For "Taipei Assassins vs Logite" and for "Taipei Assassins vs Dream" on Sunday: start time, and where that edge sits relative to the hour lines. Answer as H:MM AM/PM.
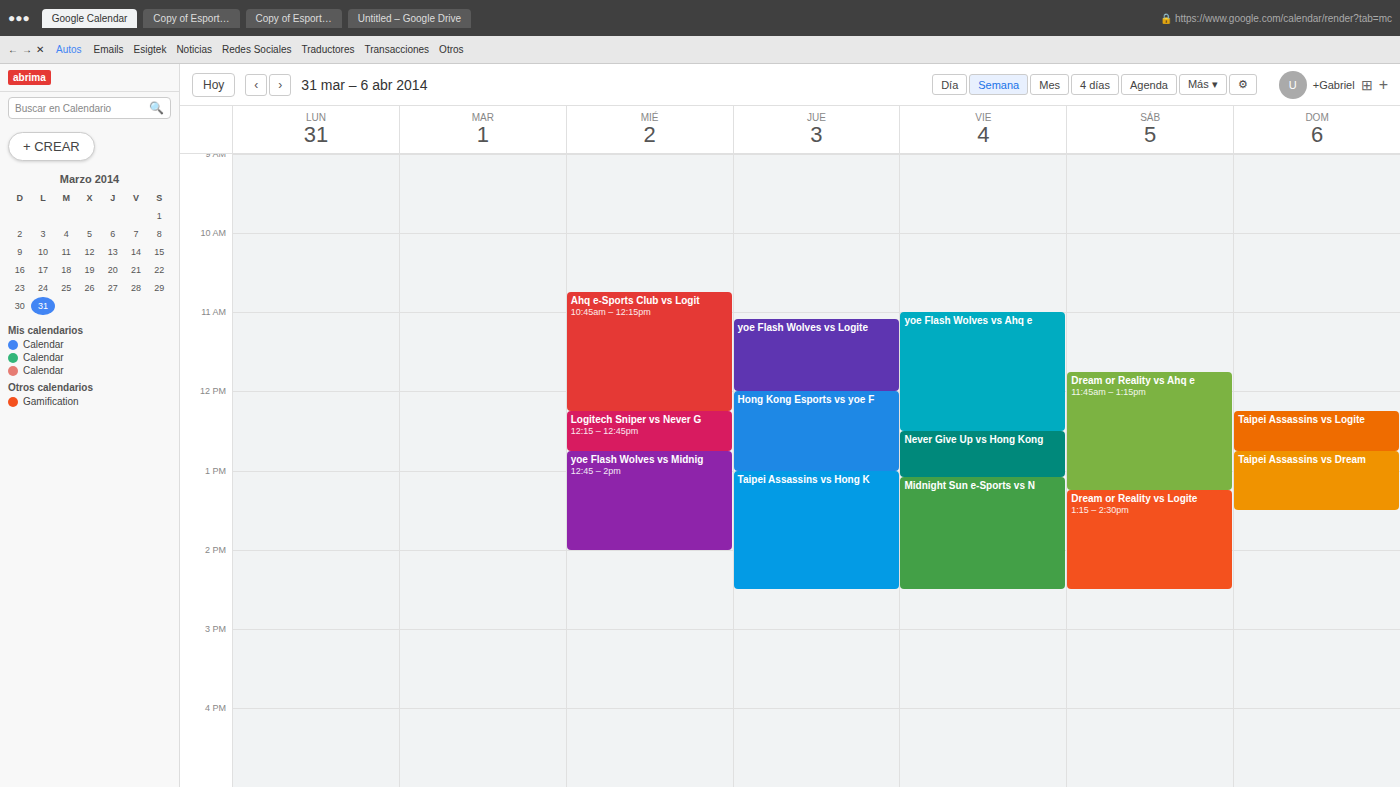
"Taipei Assassins vs Logite": 12:15 PM, neither: a quarter of the way from the 12 PM line to the 1 PM line. "Taipei Assassins vs Dream": 12:45 PM, neither: three quarters of the way from the 12 PM line to the 1 PM line.